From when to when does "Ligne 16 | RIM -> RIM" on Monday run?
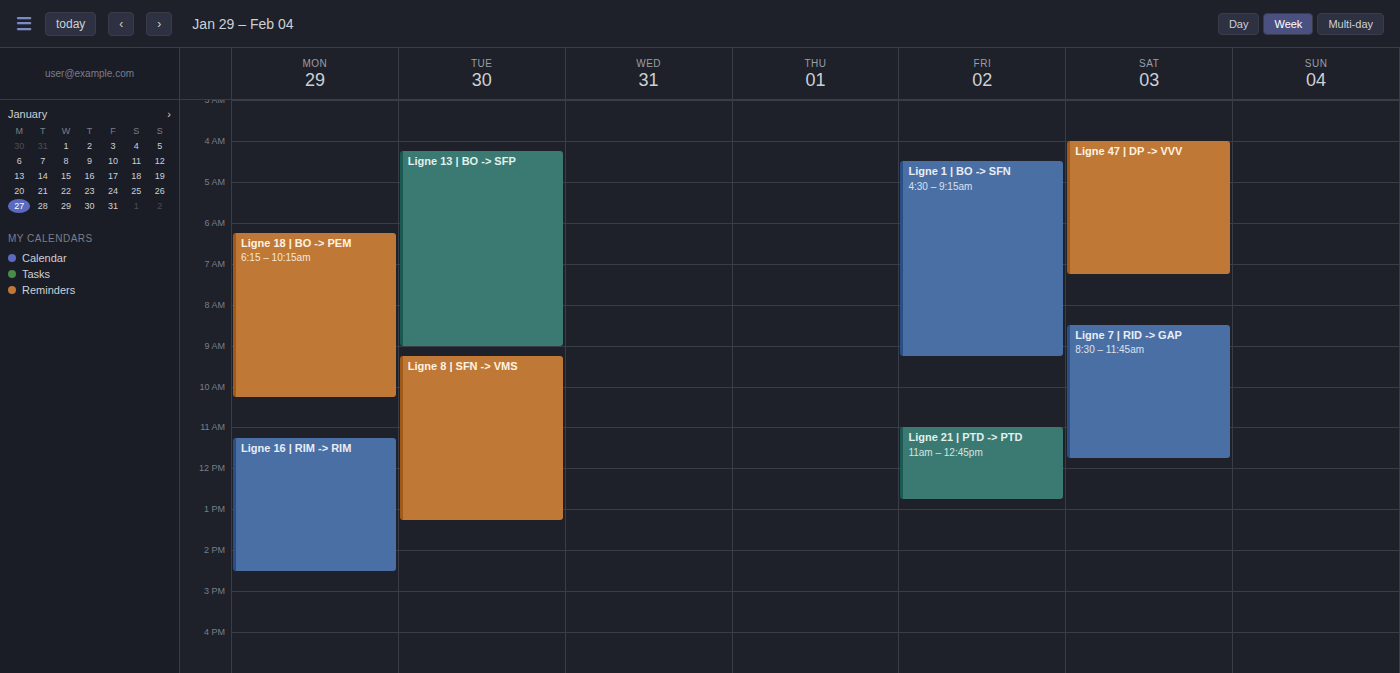
11:15 AM to 2:30 PM